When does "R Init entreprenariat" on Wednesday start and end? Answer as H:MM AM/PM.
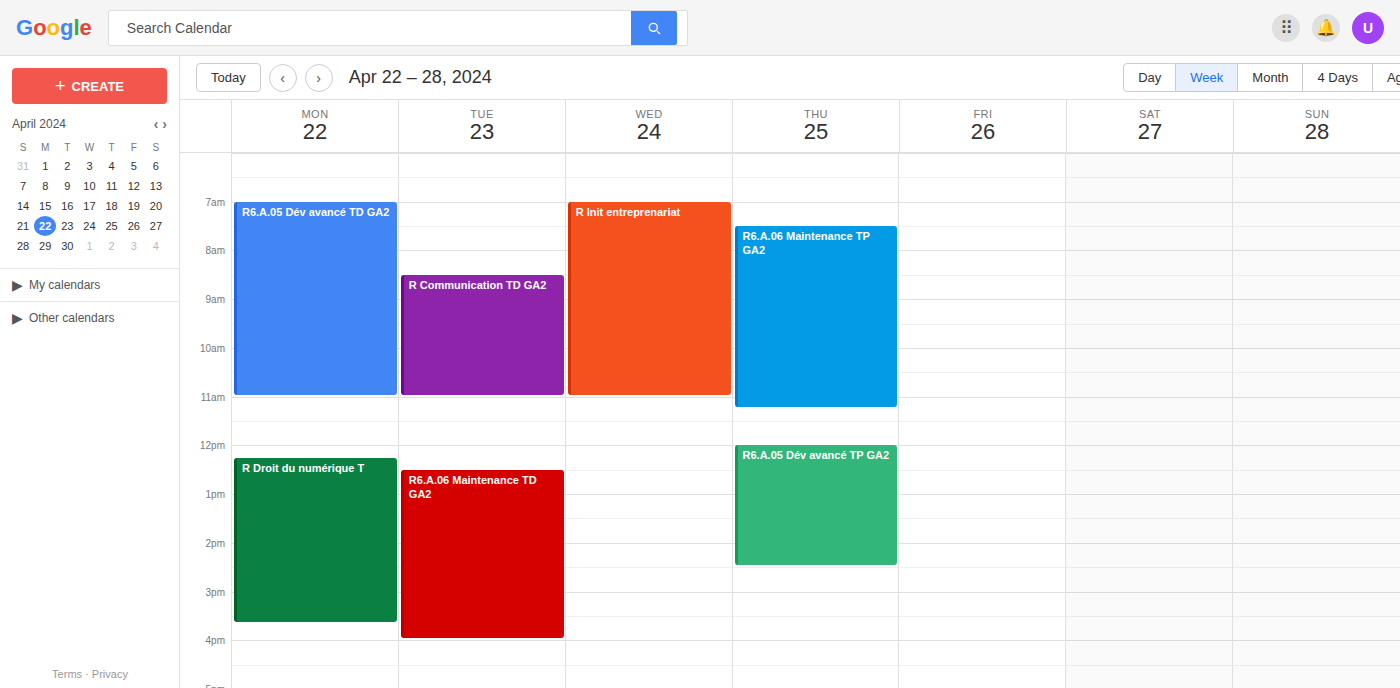
7:00 AM to 11:00 AM